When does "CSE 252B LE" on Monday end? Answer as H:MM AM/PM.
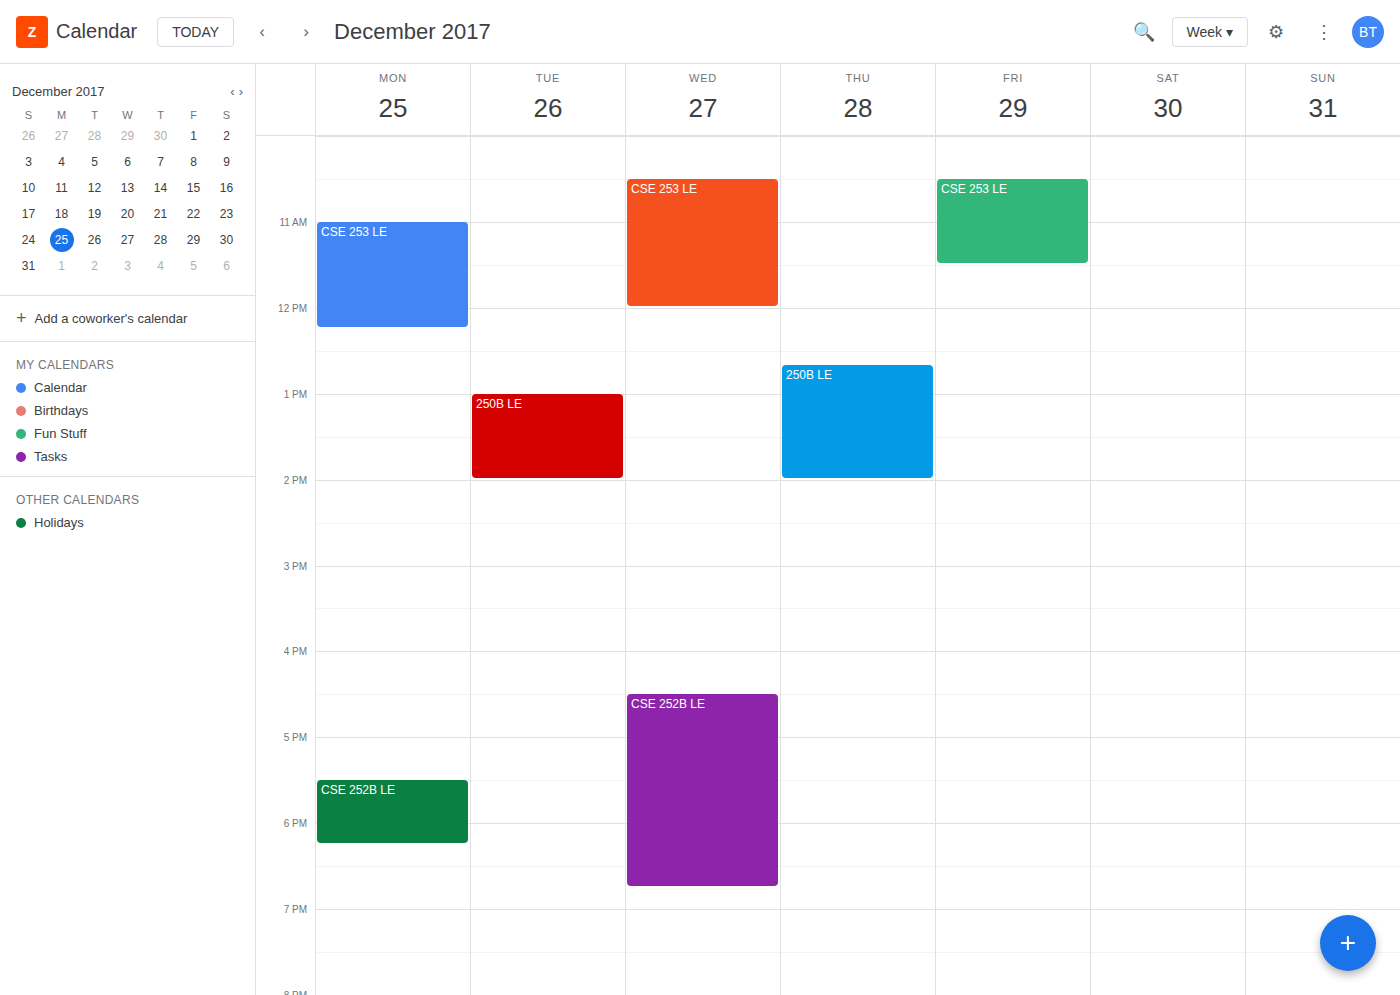
6:15 PM